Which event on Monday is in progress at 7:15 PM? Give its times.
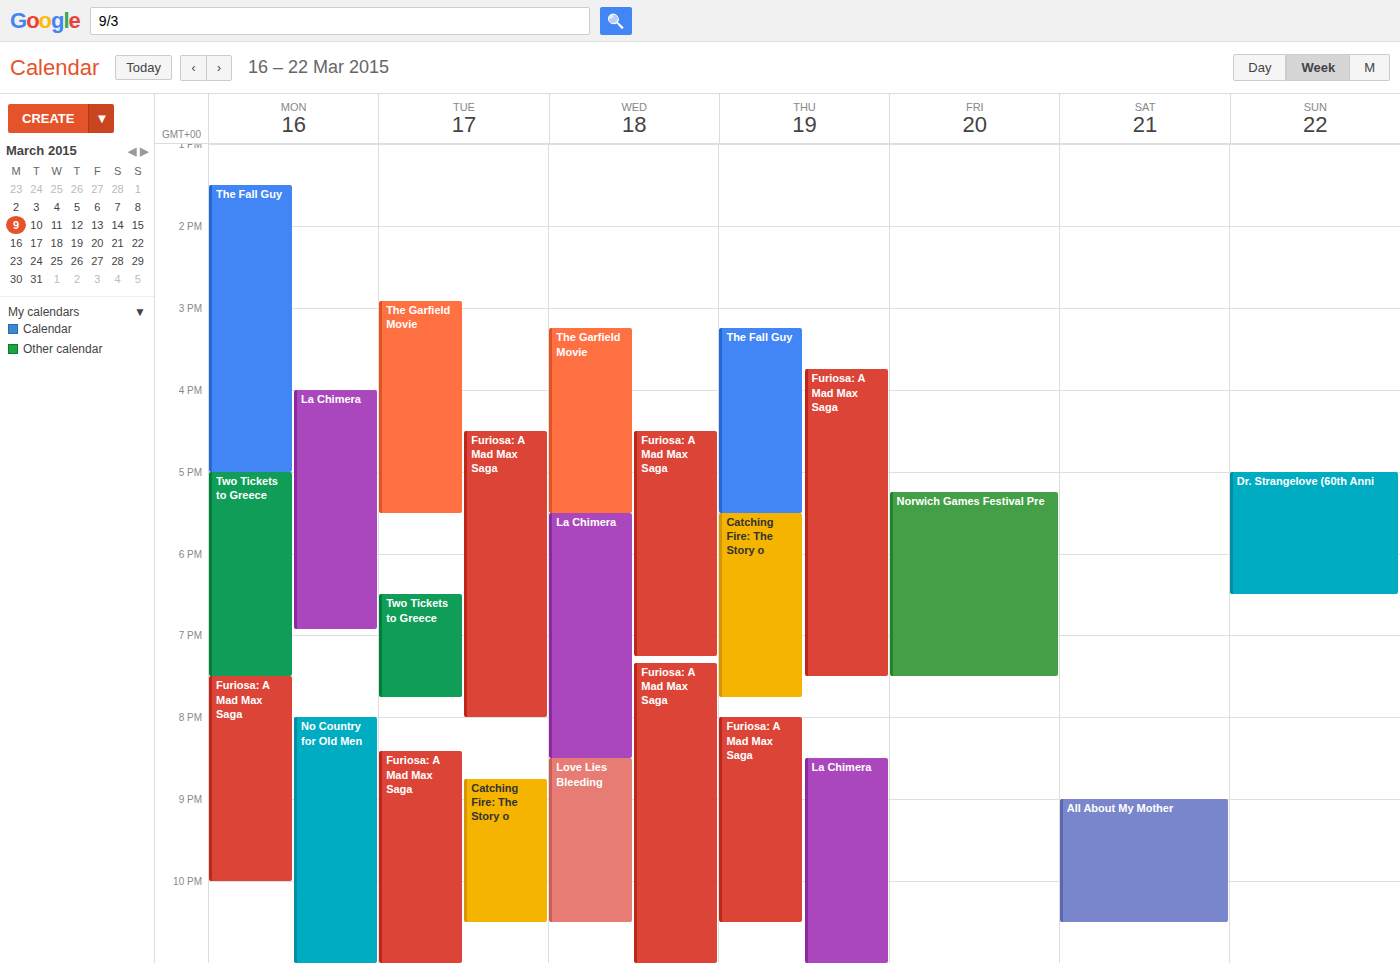
"Two Tickets to Greece", 5:00 PM to 7:30 PM